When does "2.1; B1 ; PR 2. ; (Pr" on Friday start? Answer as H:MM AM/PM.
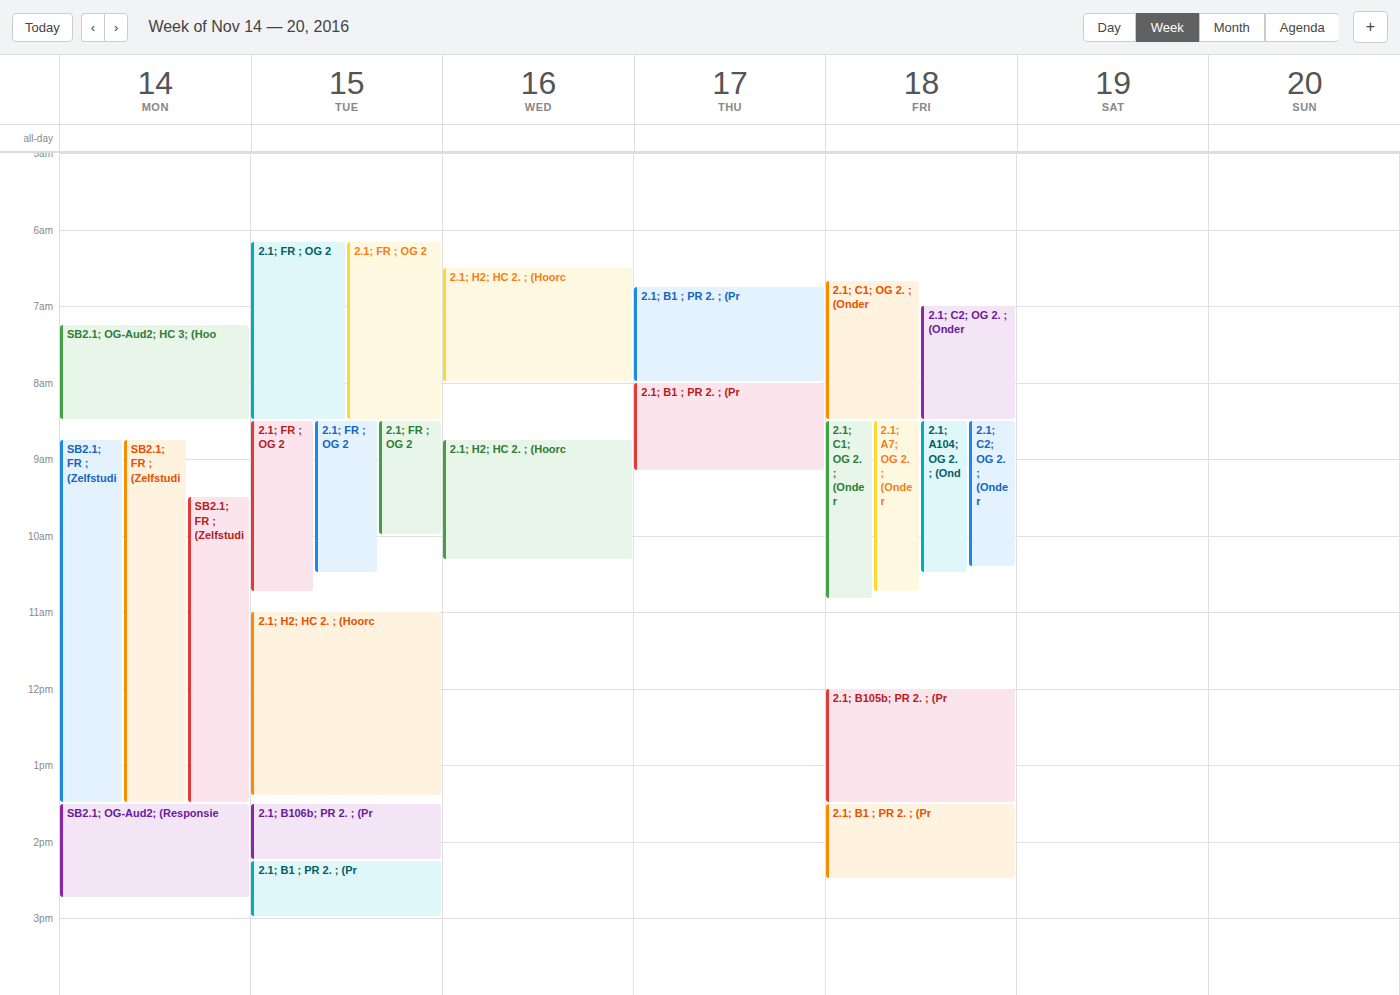
1:30 PM